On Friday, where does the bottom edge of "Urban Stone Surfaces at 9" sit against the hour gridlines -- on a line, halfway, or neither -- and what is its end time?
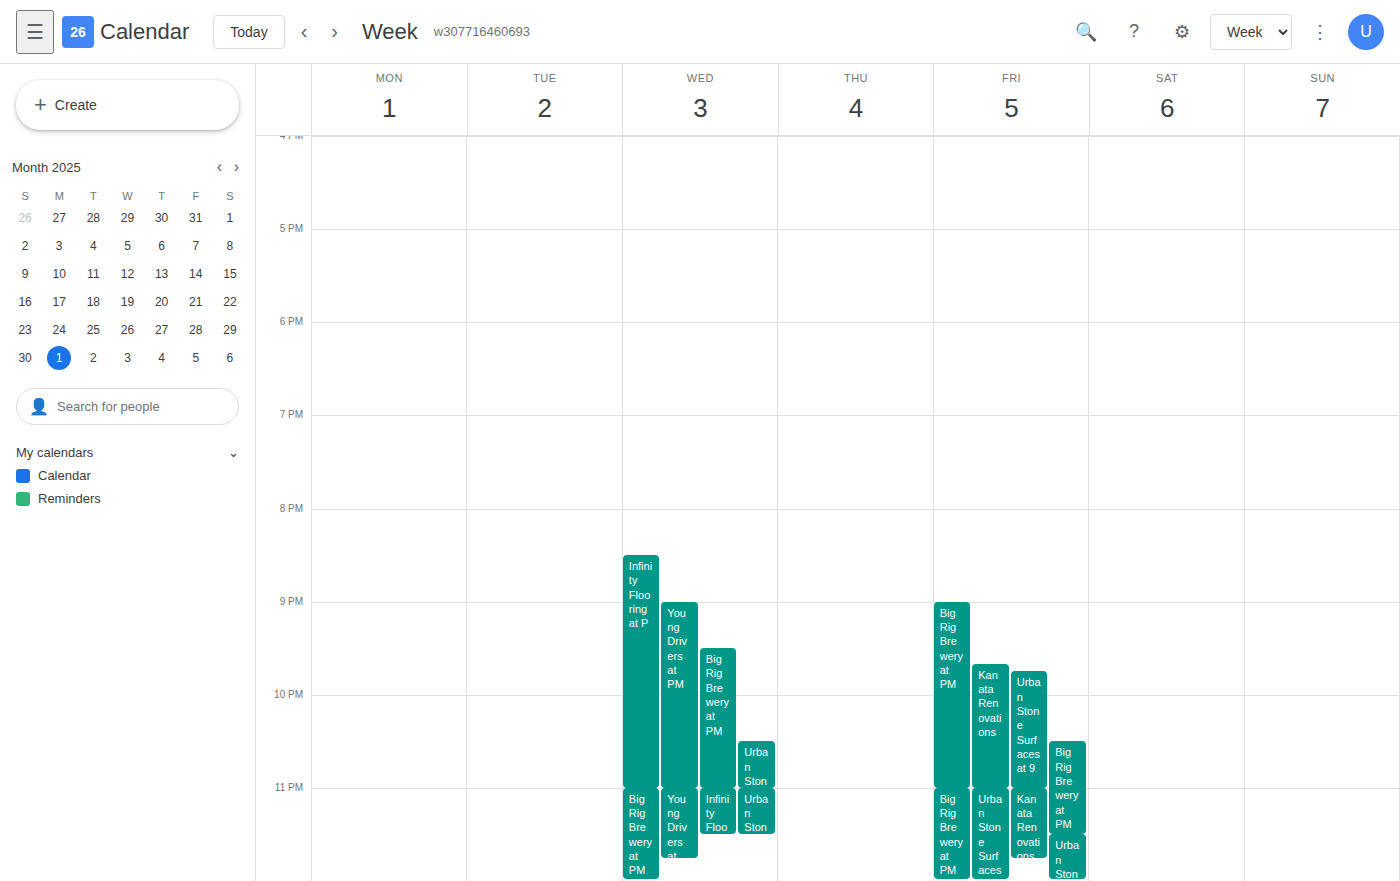
11:00 PM -- exactly on the 11 PM line.